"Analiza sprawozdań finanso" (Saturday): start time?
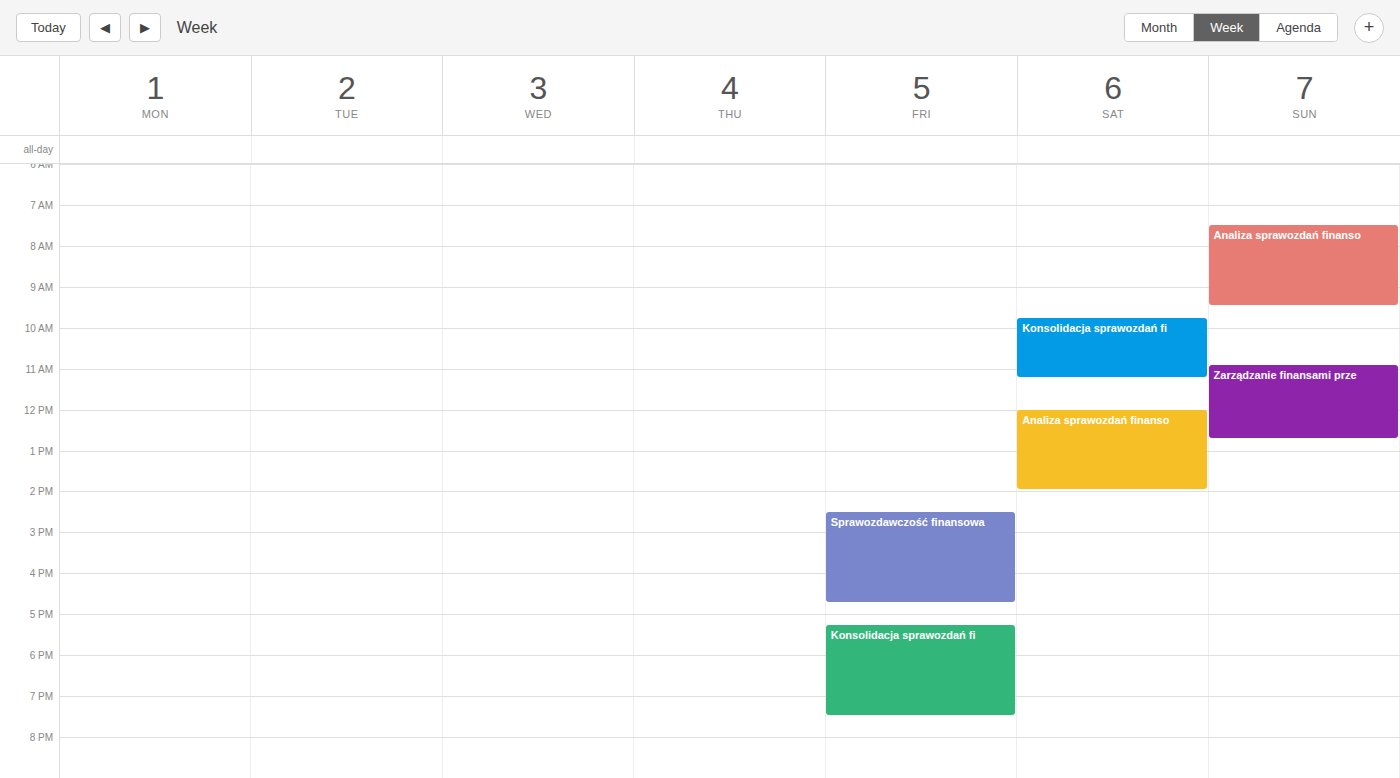
12:00 PM